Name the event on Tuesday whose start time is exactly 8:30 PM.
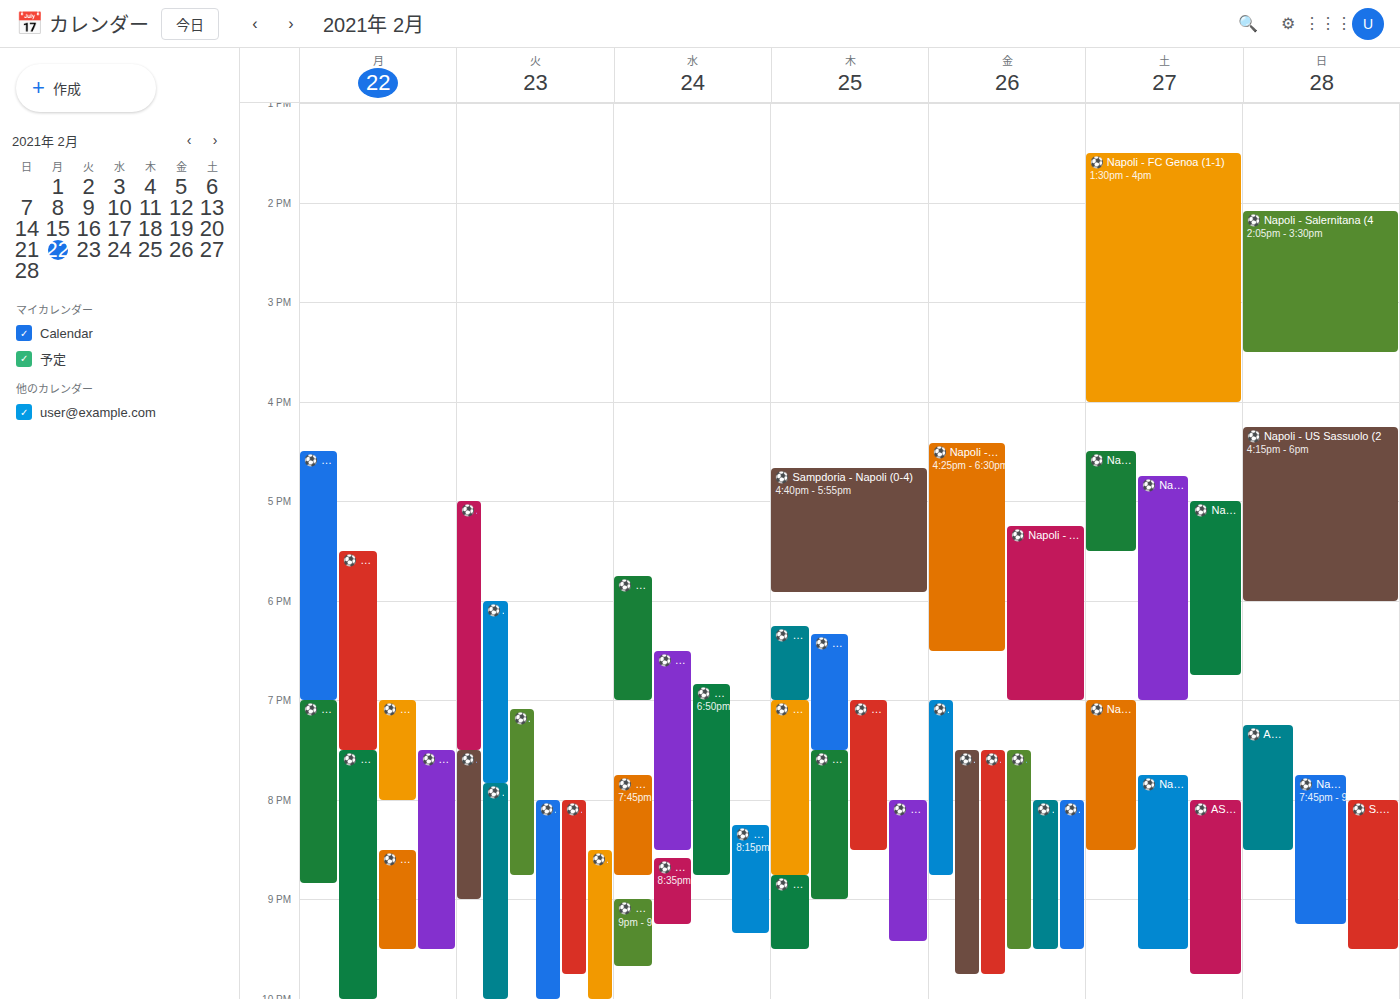
"⚽ Napoli v FK Qarabağ - UE"